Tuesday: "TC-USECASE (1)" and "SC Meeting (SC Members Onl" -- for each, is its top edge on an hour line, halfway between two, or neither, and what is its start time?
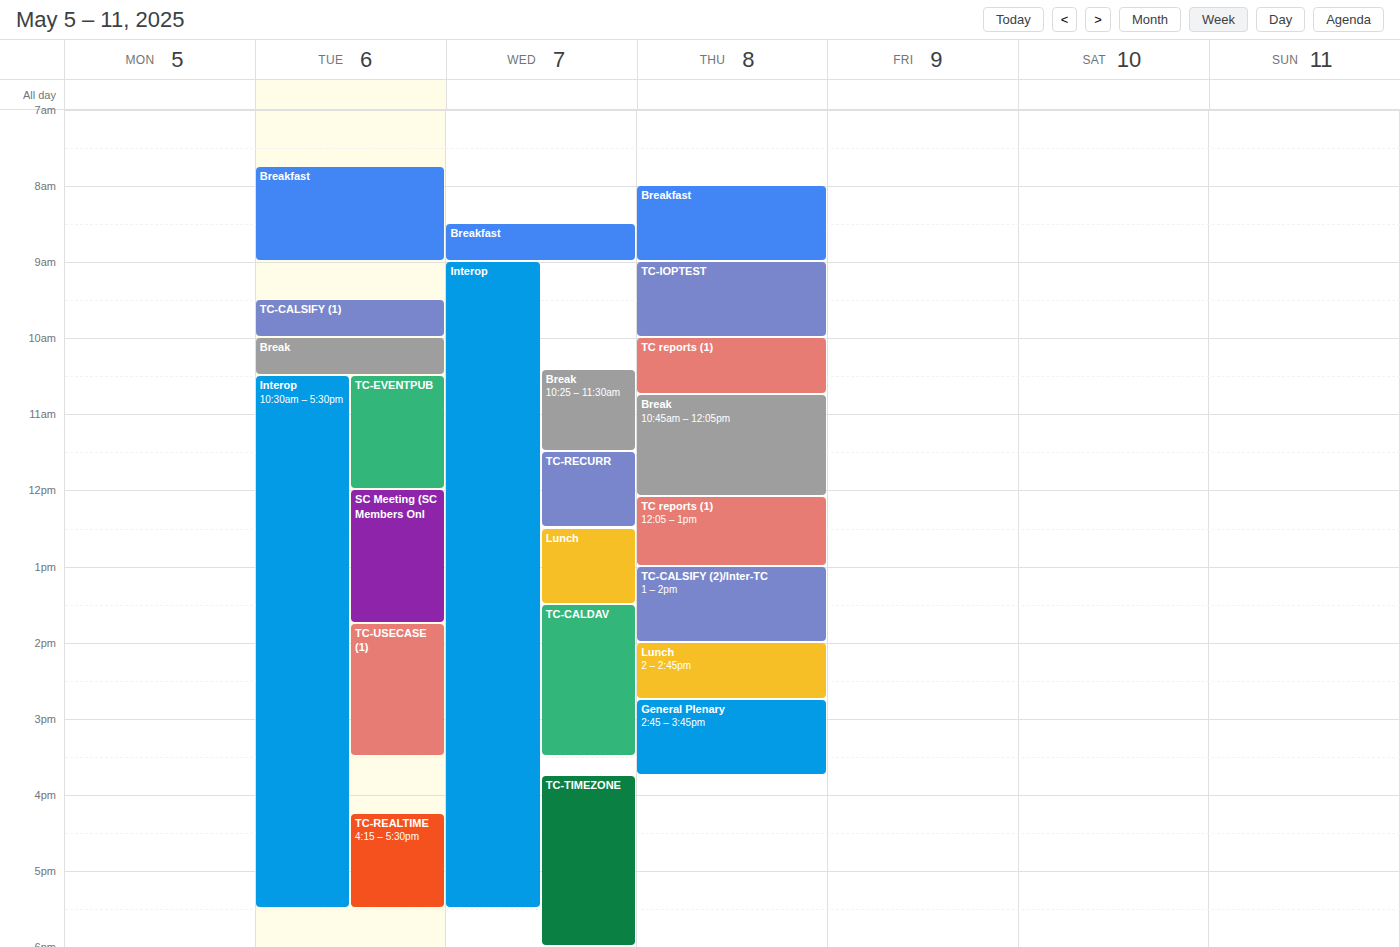
"TC-USECASE (1)": 1:45 PM, neither: three quarters of the way from the 1 PM line to the 2 PM line. "SC Meeting (SC Members Onl": 12:00 PM, exactly on the 12 PM line.